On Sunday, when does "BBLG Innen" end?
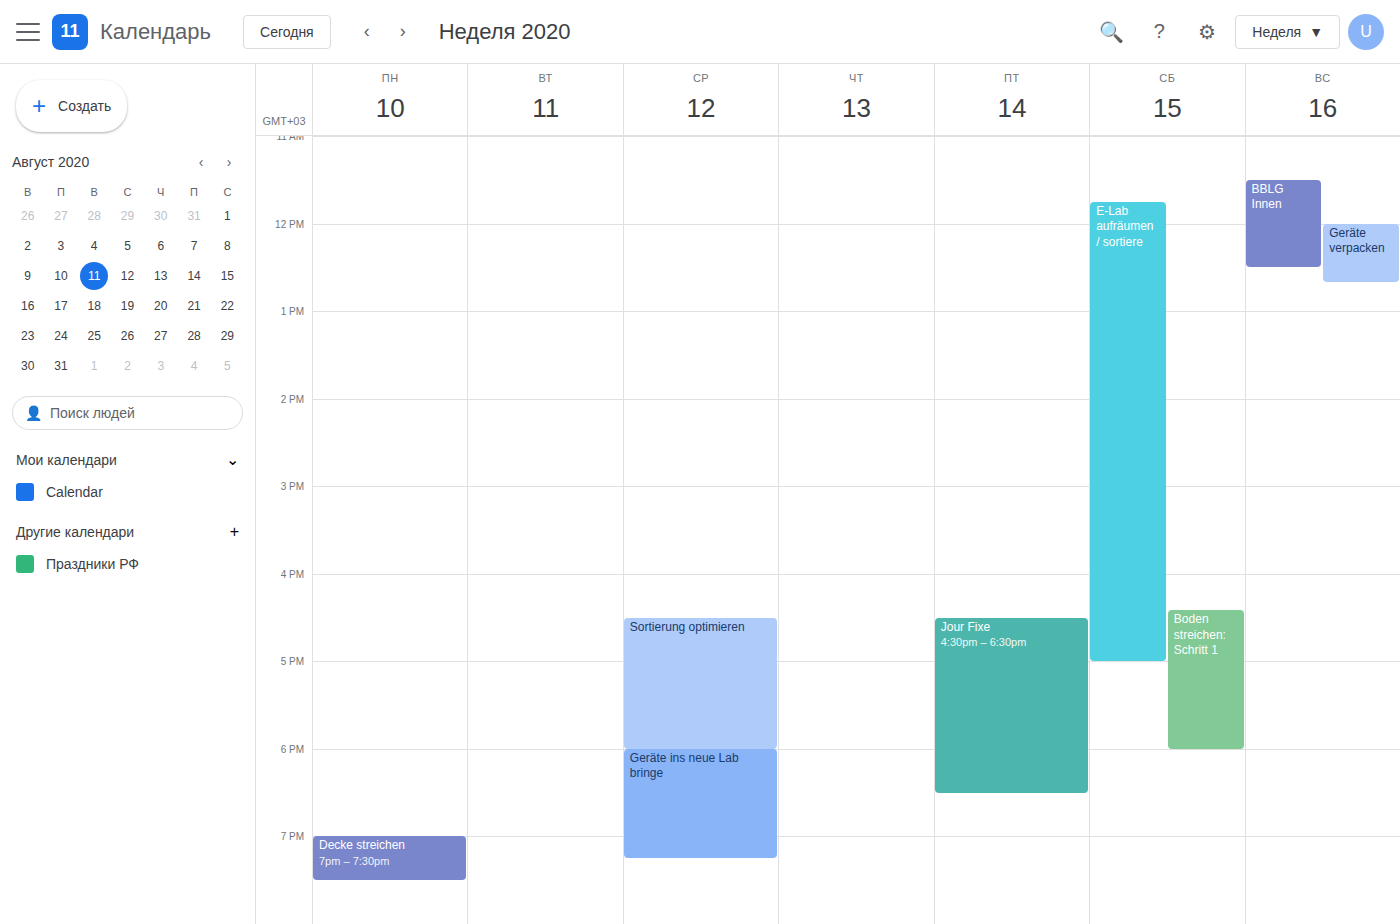
12:30 PM